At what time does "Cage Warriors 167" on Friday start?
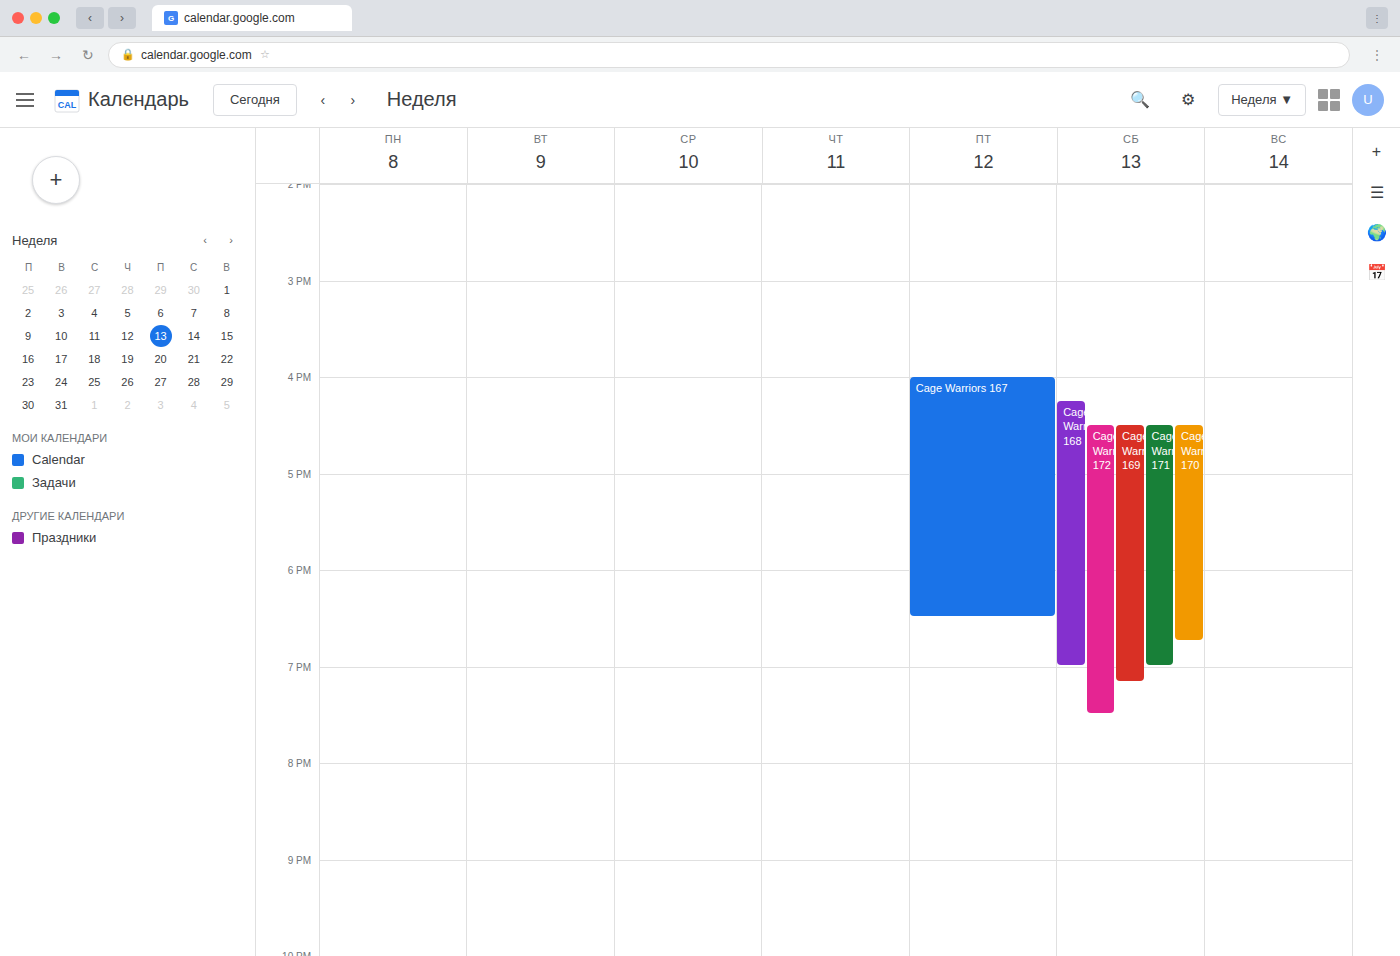
4:00 PM